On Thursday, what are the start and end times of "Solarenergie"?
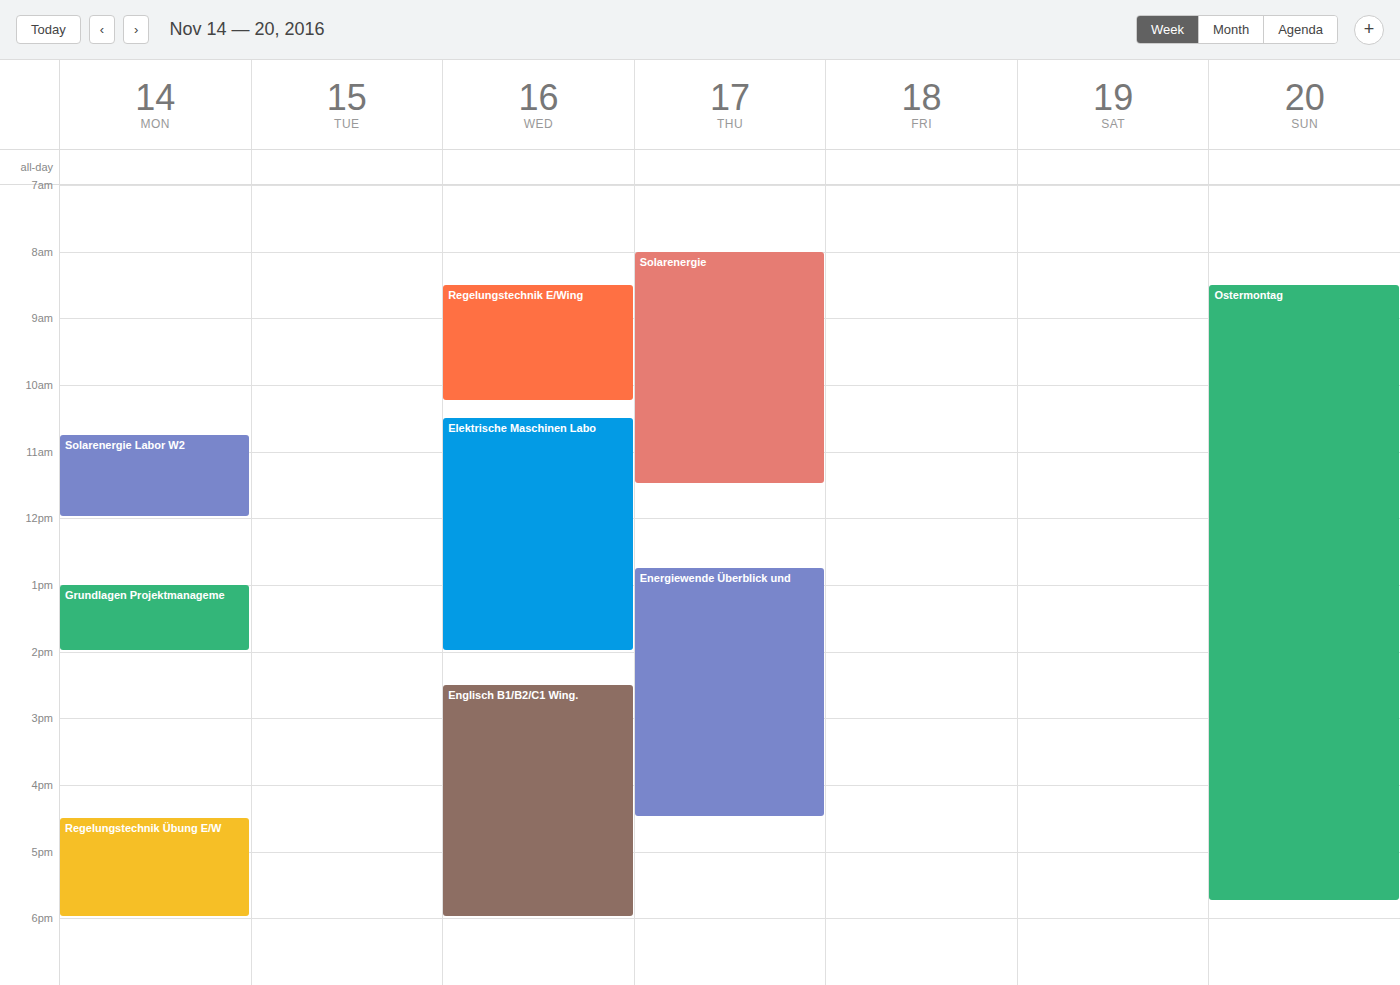
8:00 AM to 11:30 AM